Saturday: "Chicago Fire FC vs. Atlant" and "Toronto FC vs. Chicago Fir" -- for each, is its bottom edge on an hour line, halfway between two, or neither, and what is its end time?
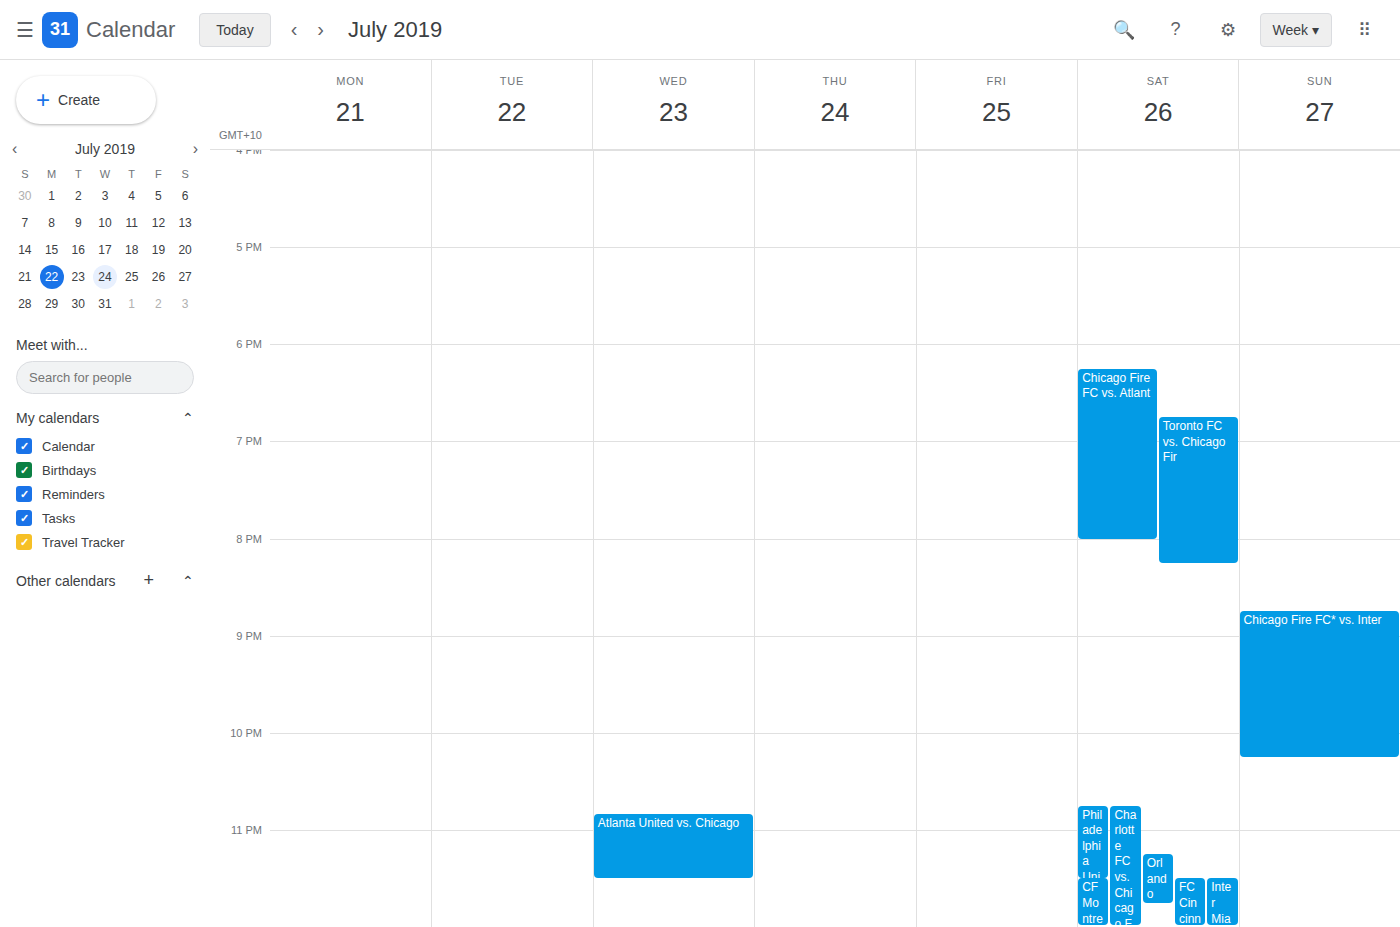
"Chicago Fire FC vs. Atlant": 20:00, exactly on the 20:00 line. "Toronto FC vs. Chicago Fir": 20:15, neither: a quarter of the way from the 20:00 line to the 21:00 line.